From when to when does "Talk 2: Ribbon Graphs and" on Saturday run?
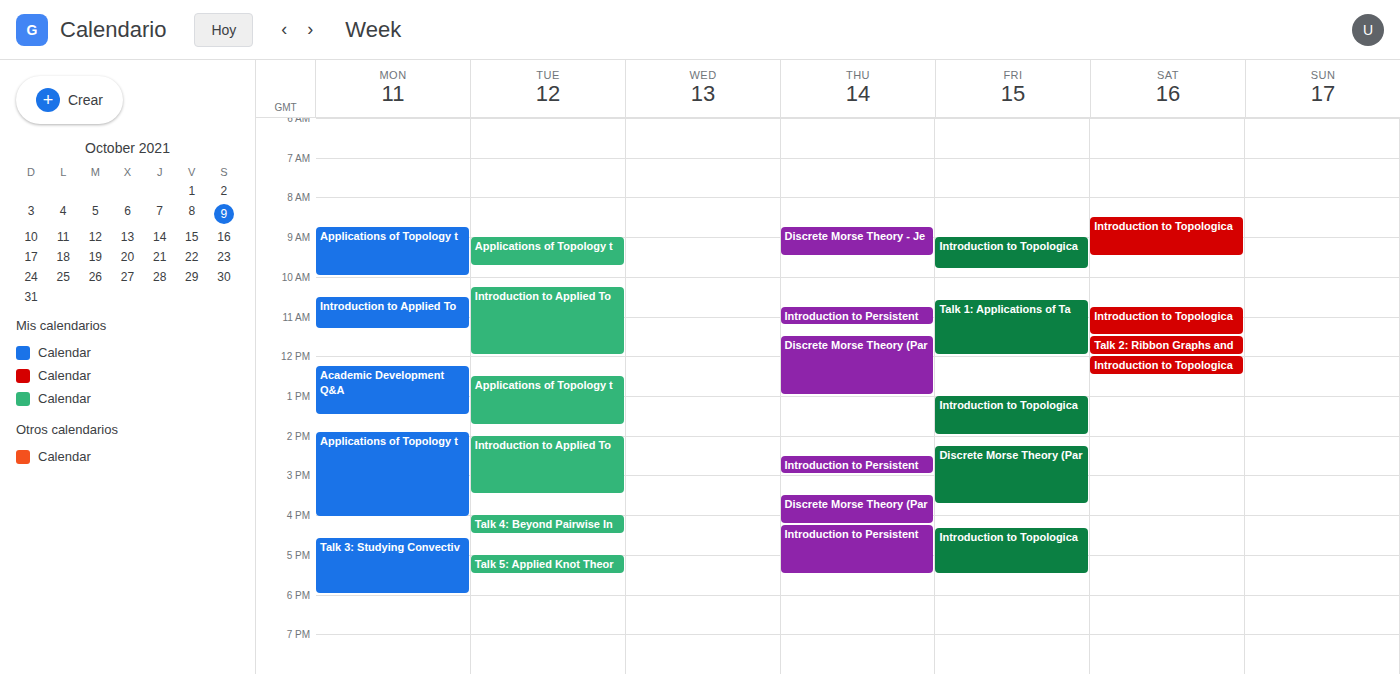
11:30 AM to 12:00 PM